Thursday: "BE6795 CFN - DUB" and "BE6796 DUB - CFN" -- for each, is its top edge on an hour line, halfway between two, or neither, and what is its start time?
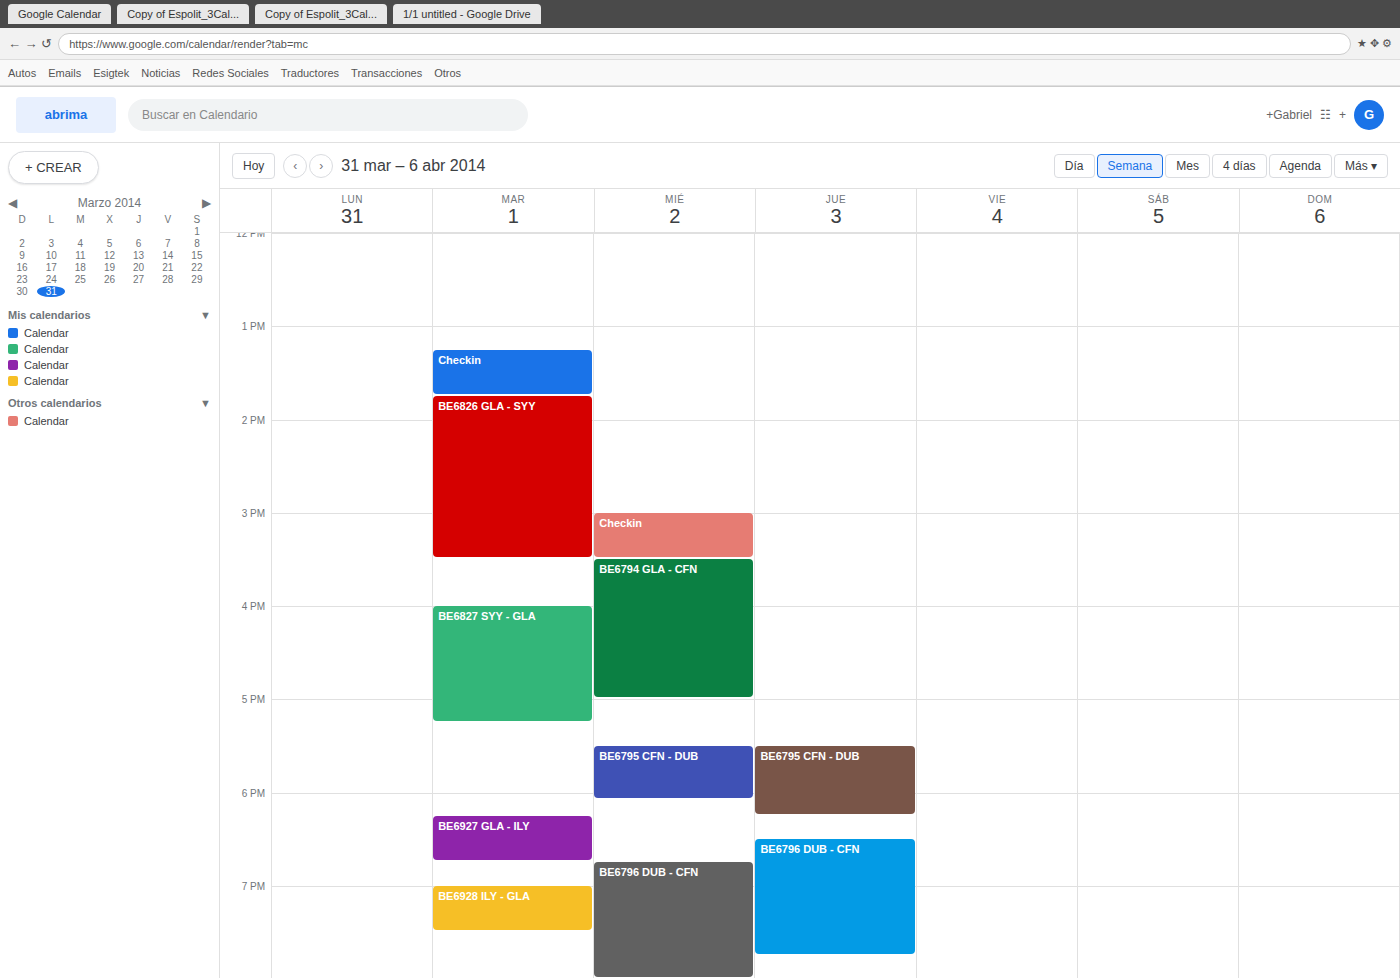
"BE6795 CFN - DUB": 5:30 PM, halfway between the 5 PM and 6 PM lines. "BE6796 DUB - CFN": 6:30 PM, halfway between the 6 PM and 7 PM lines.